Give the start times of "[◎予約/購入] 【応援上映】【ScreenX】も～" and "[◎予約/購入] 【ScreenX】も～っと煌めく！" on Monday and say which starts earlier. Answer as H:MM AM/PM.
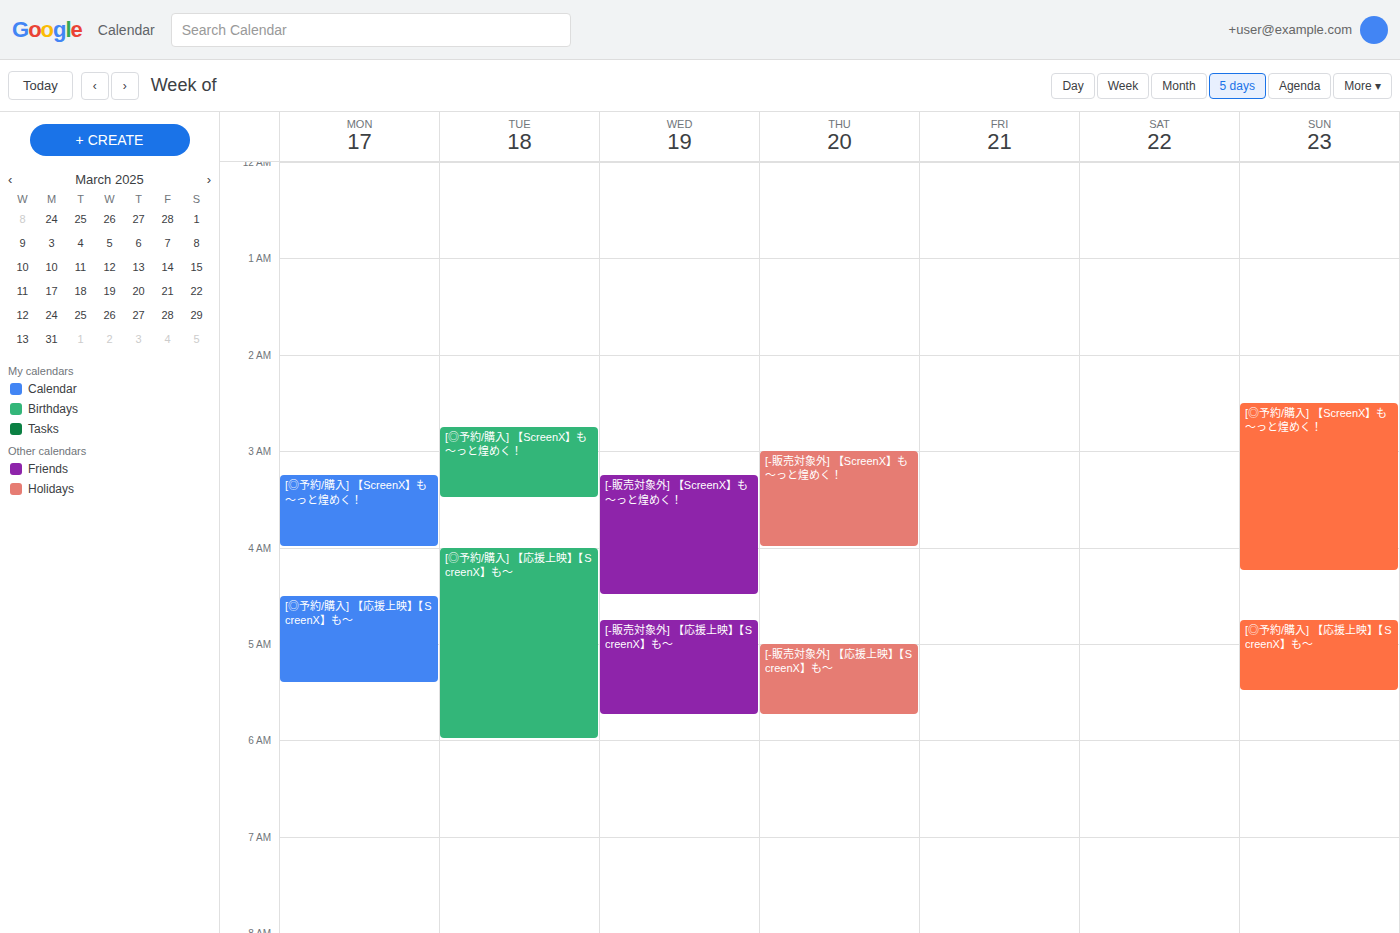
"[◎予約/購入] 【ScreenX】も～っと煌めく！" 3:15 AM; "[◎予約/購入] 【応援上映】【ScreenX】も～" 4:30 AM.